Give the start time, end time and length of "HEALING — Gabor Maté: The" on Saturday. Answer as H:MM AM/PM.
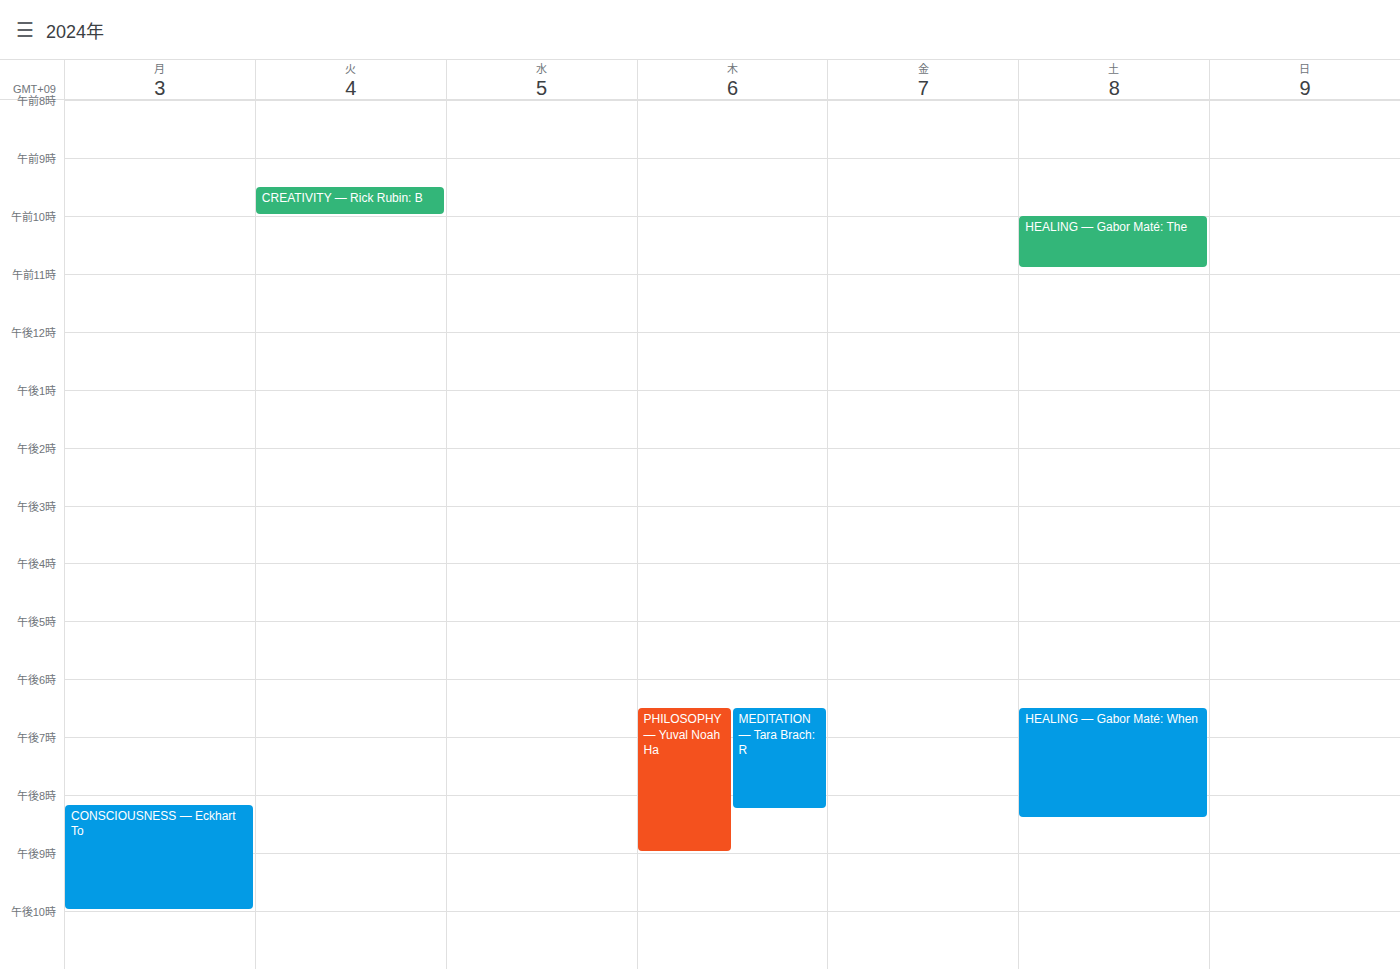
10:00 AM to 10:55 AM, 55 minutes